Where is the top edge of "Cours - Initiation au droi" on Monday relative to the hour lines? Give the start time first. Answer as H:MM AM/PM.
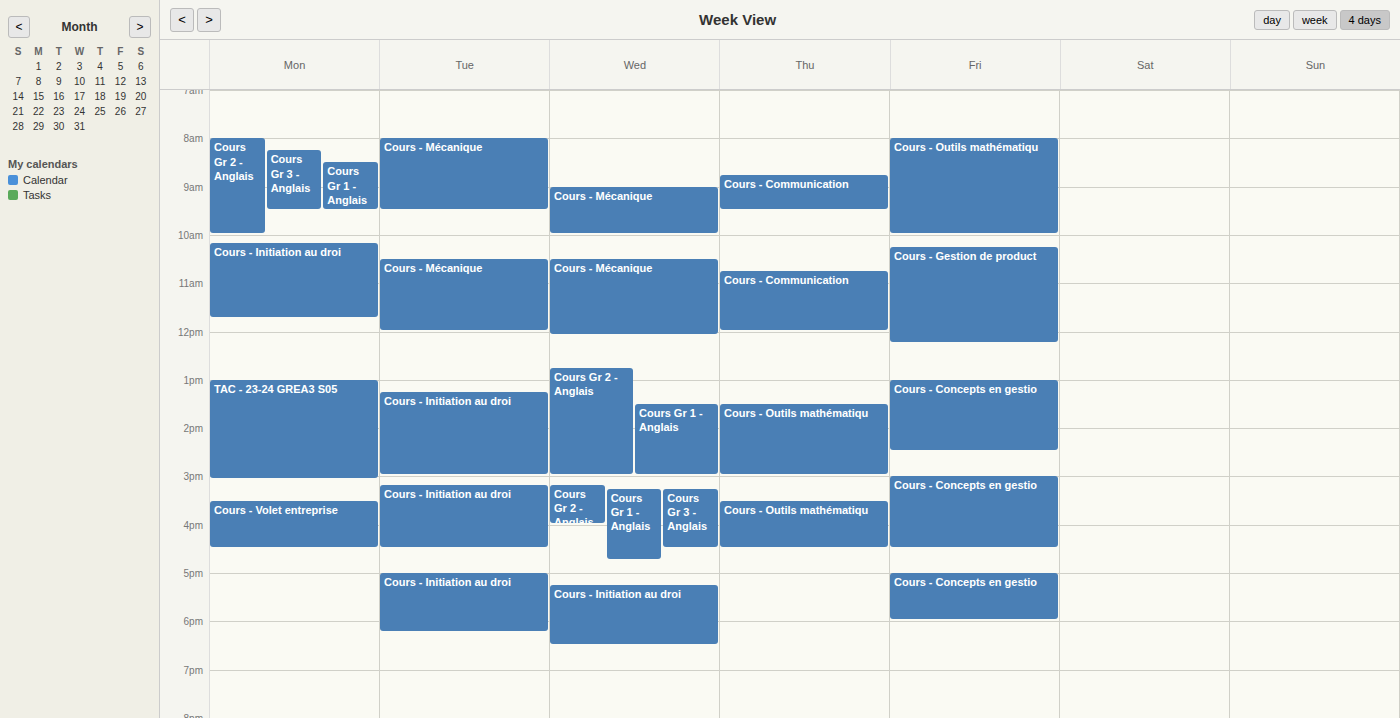
10:10 AM -- neither: 10 minutes below the 10 AM line and 50 minutes above the 11 AM line.